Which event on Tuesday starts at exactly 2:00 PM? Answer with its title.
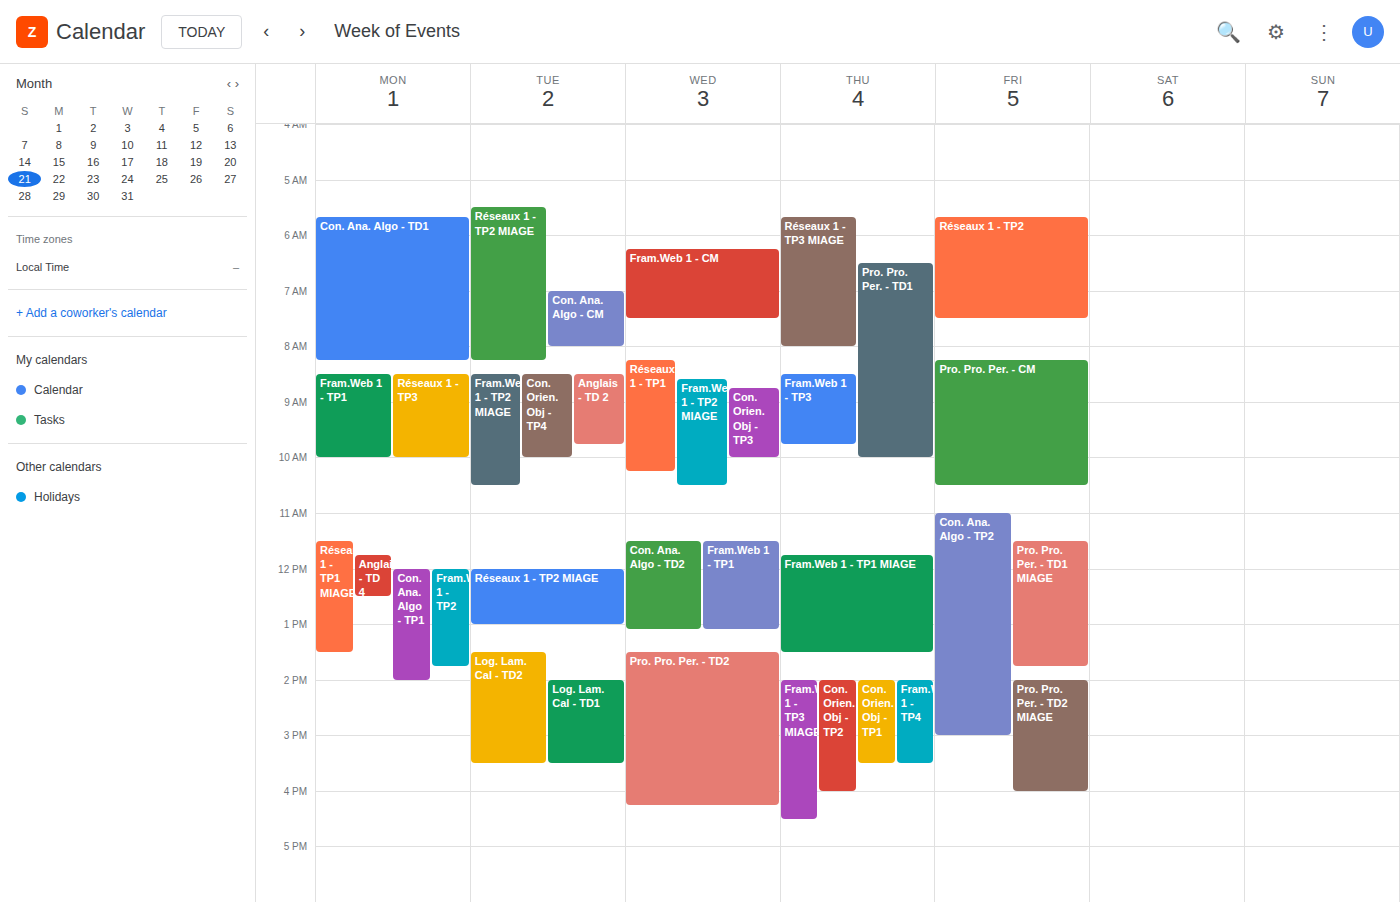
"Log. Lam. Cal - TD1"